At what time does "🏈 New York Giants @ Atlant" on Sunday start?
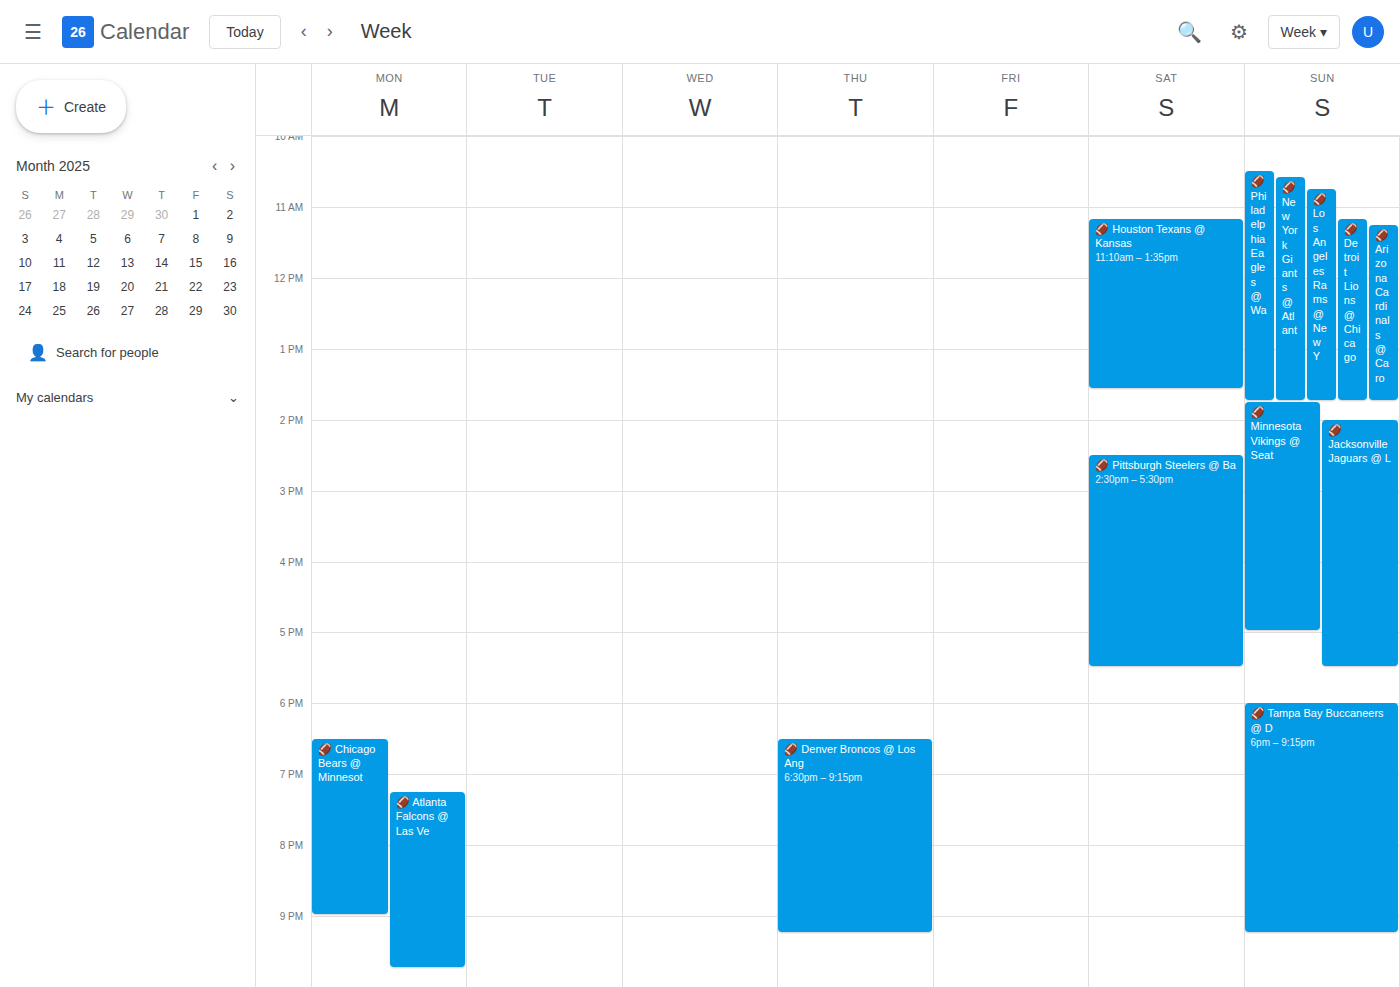
10:35 AM